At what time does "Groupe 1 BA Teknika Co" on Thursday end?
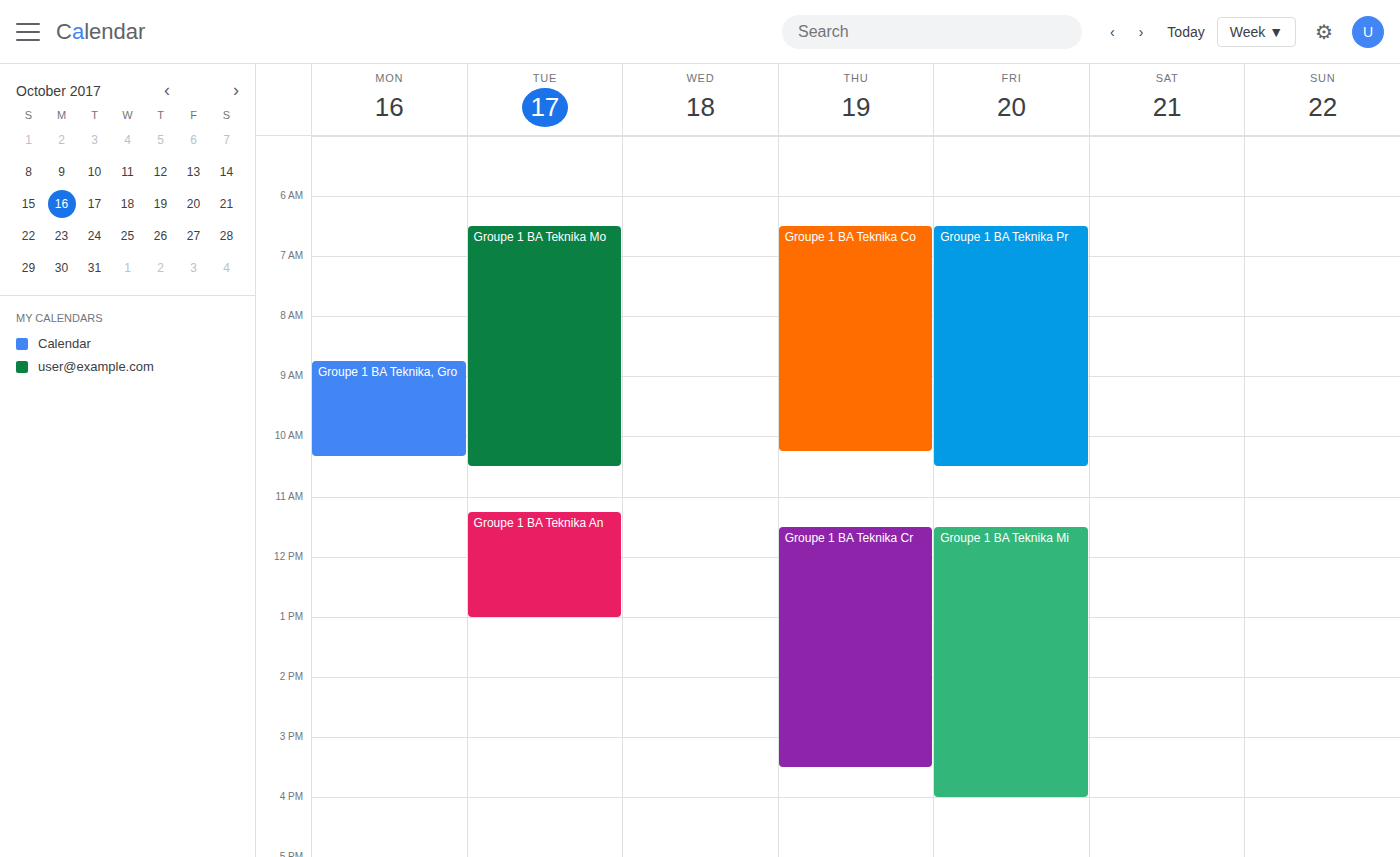
10:15 AM